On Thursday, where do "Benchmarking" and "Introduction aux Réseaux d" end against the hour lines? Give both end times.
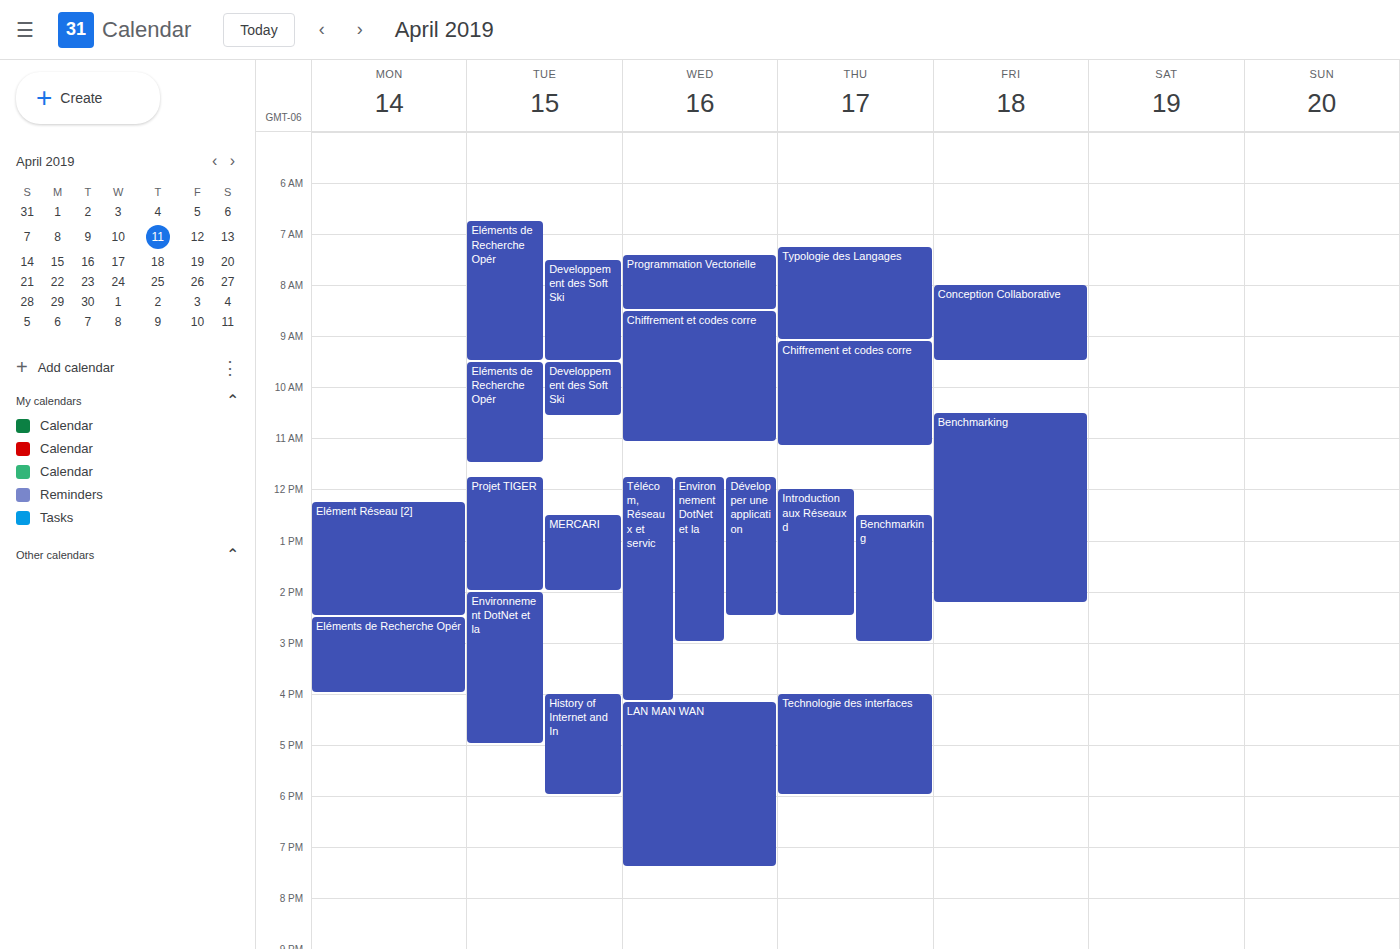
"Benchmarking": 15:00, exactly on the 15:00 line. "Introduction aux Réseaux d": 14:30, halfway between the 14:00 and 15:00 lines.